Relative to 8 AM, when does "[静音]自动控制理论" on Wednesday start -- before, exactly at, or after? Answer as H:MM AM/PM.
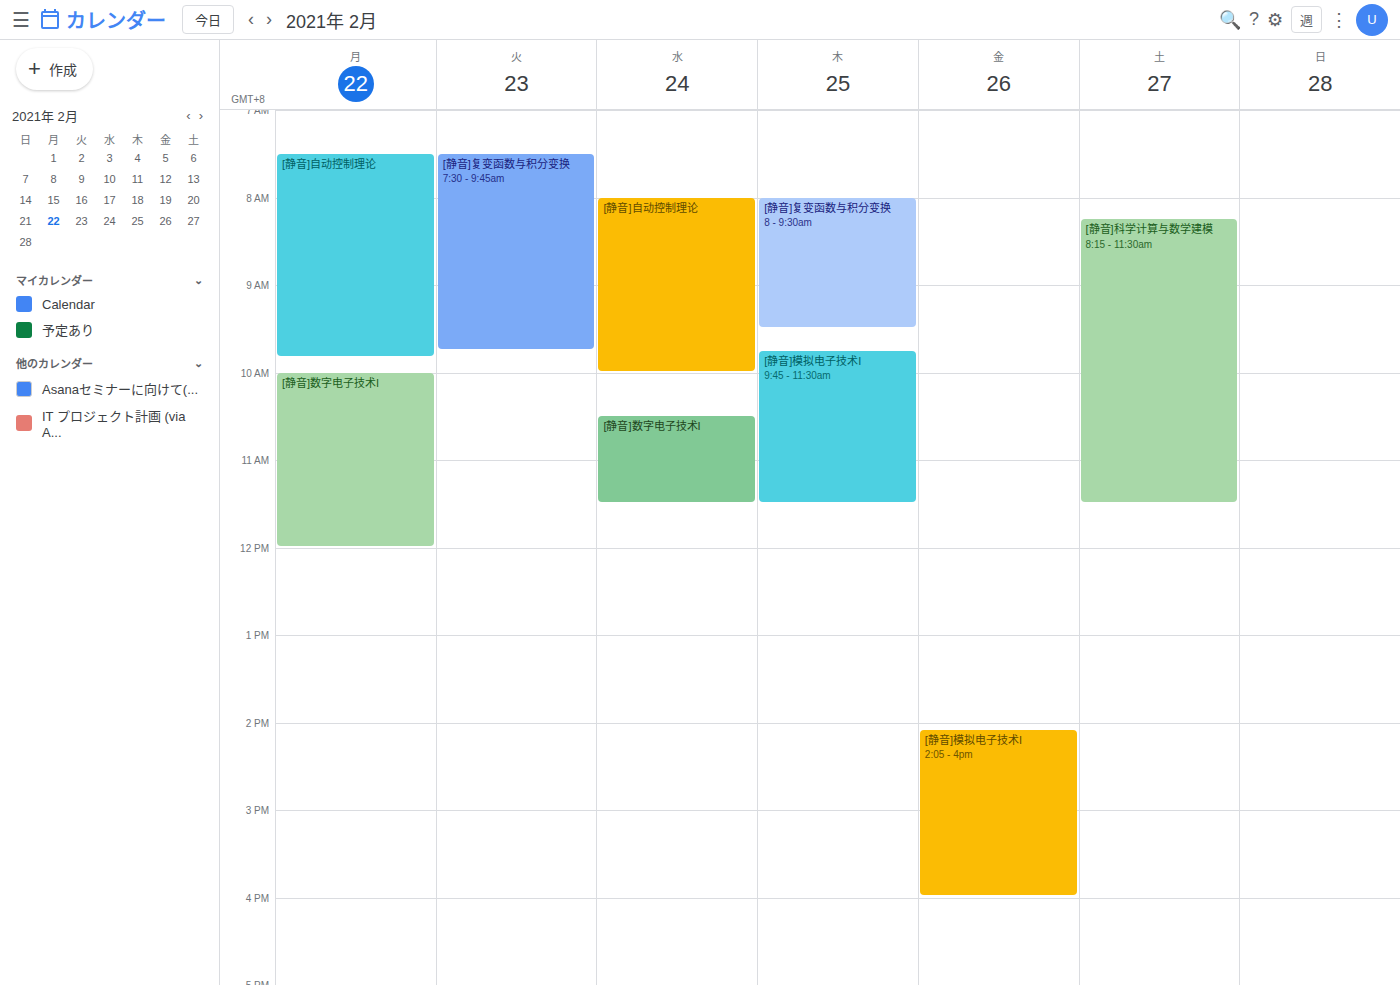
8:00 AM -- exactly at 8 AM, on the 8 AM line.